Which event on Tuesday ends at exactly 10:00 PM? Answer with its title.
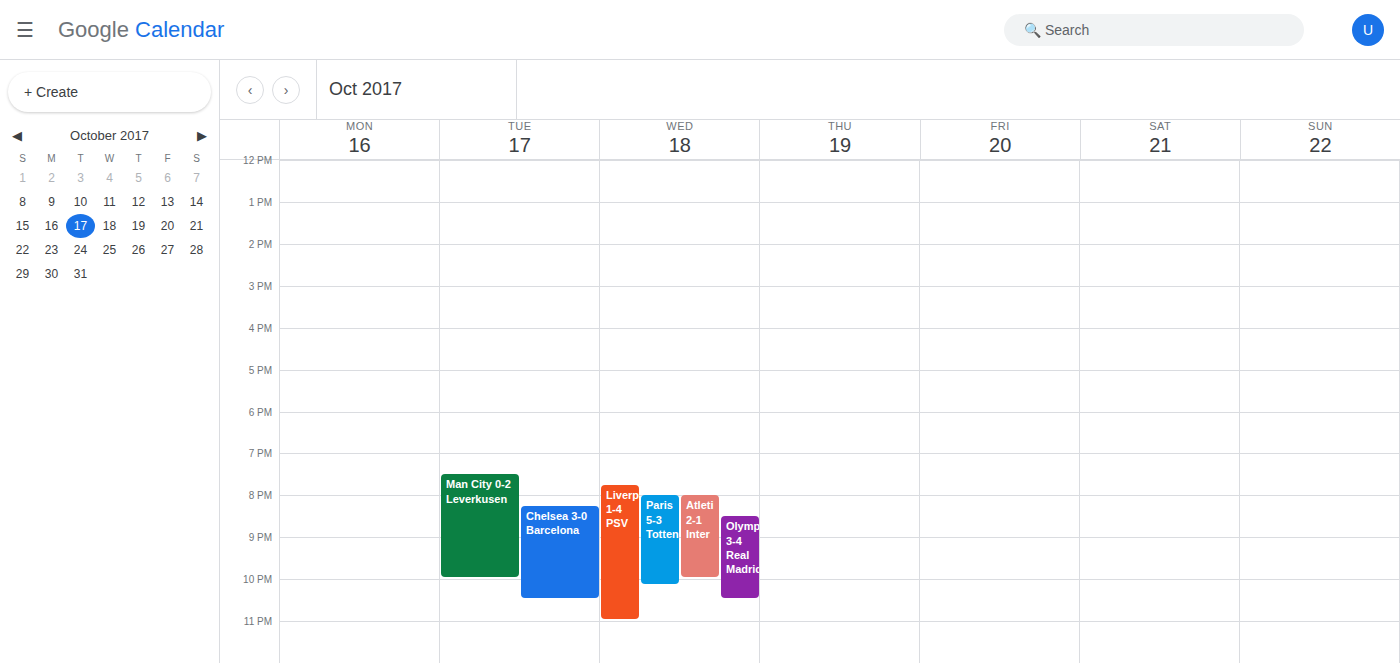
"Man City 0-2 Leverkusen"